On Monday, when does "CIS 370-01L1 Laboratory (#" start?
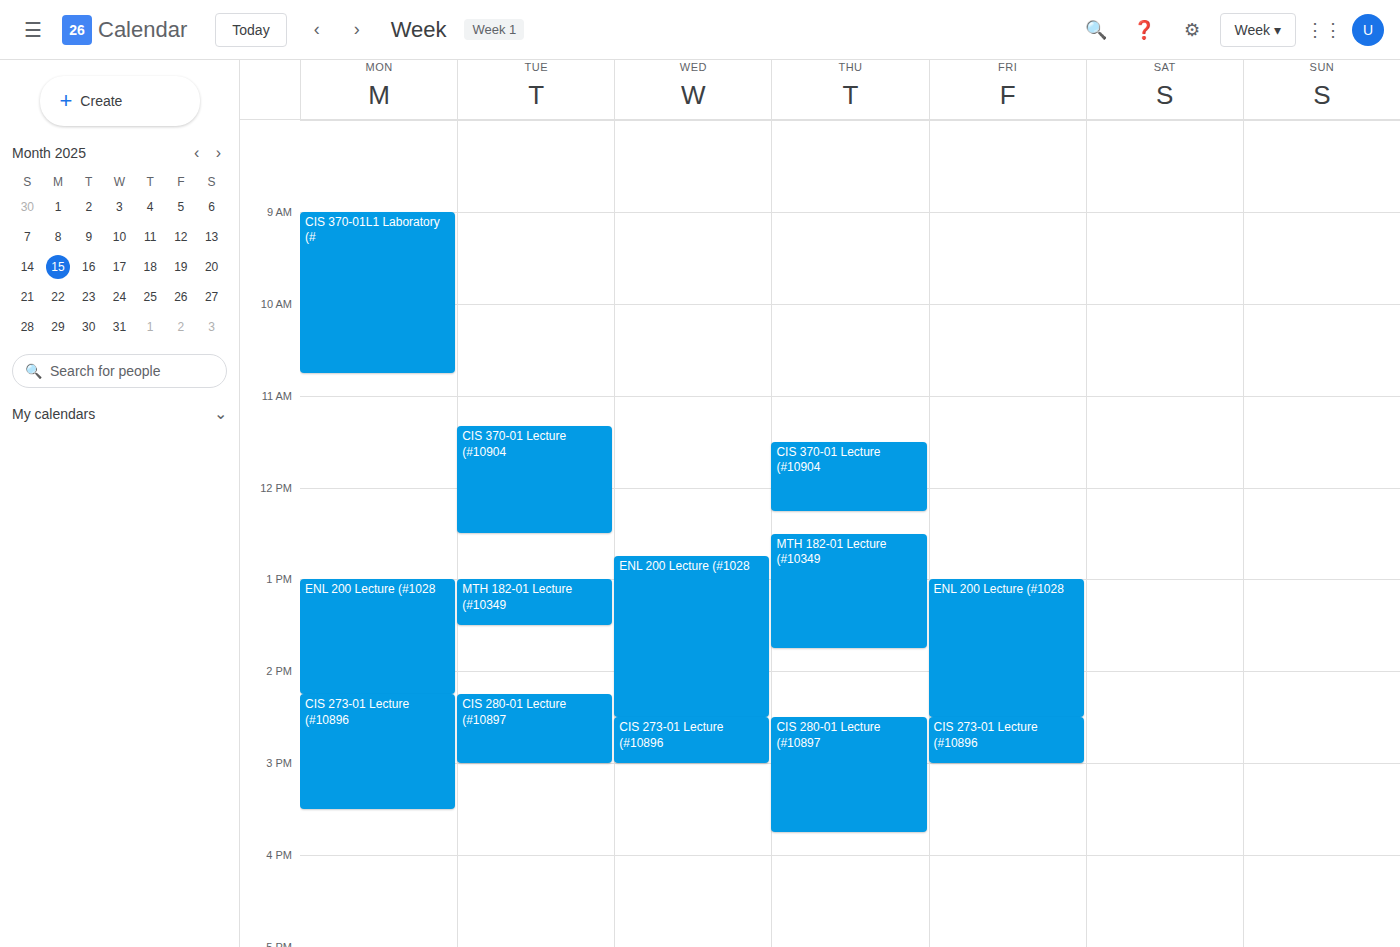
9:00 AM